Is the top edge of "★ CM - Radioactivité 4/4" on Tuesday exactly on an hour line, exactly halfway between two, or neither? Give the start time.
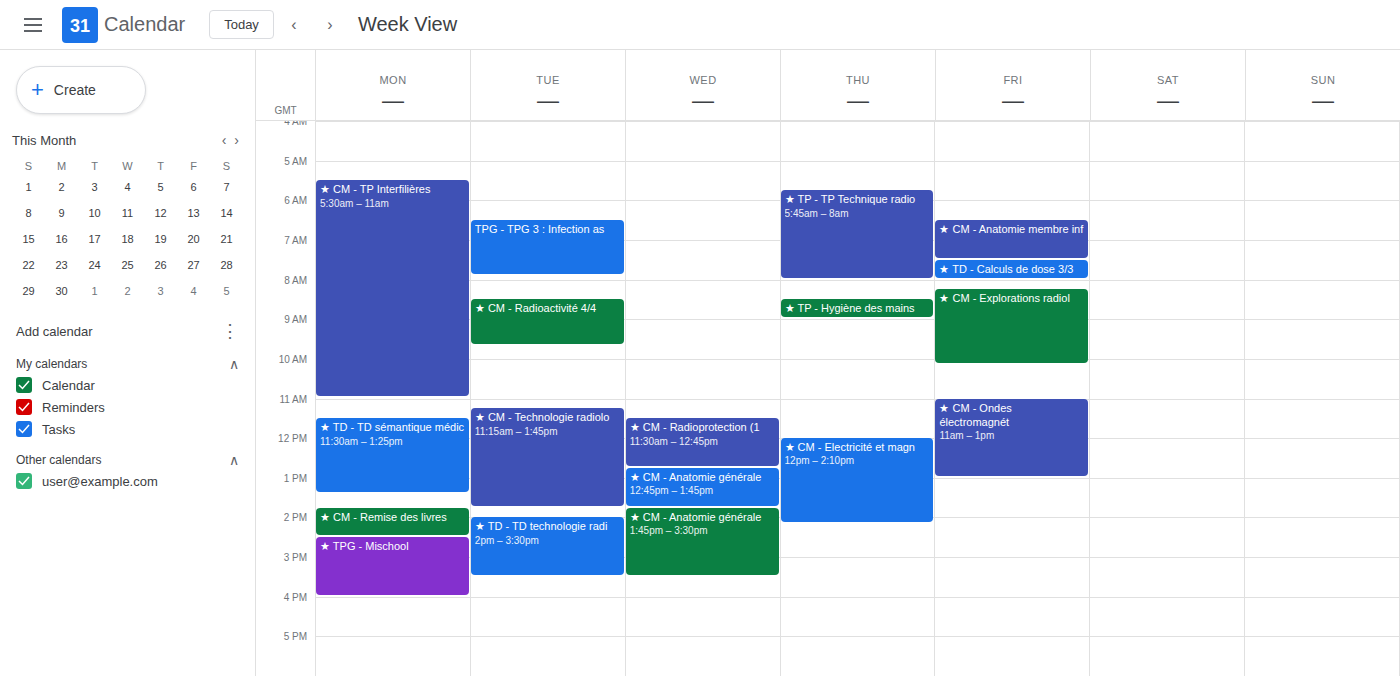
8:30 AM -- halfway between the 8 AM and 9 AM lines.